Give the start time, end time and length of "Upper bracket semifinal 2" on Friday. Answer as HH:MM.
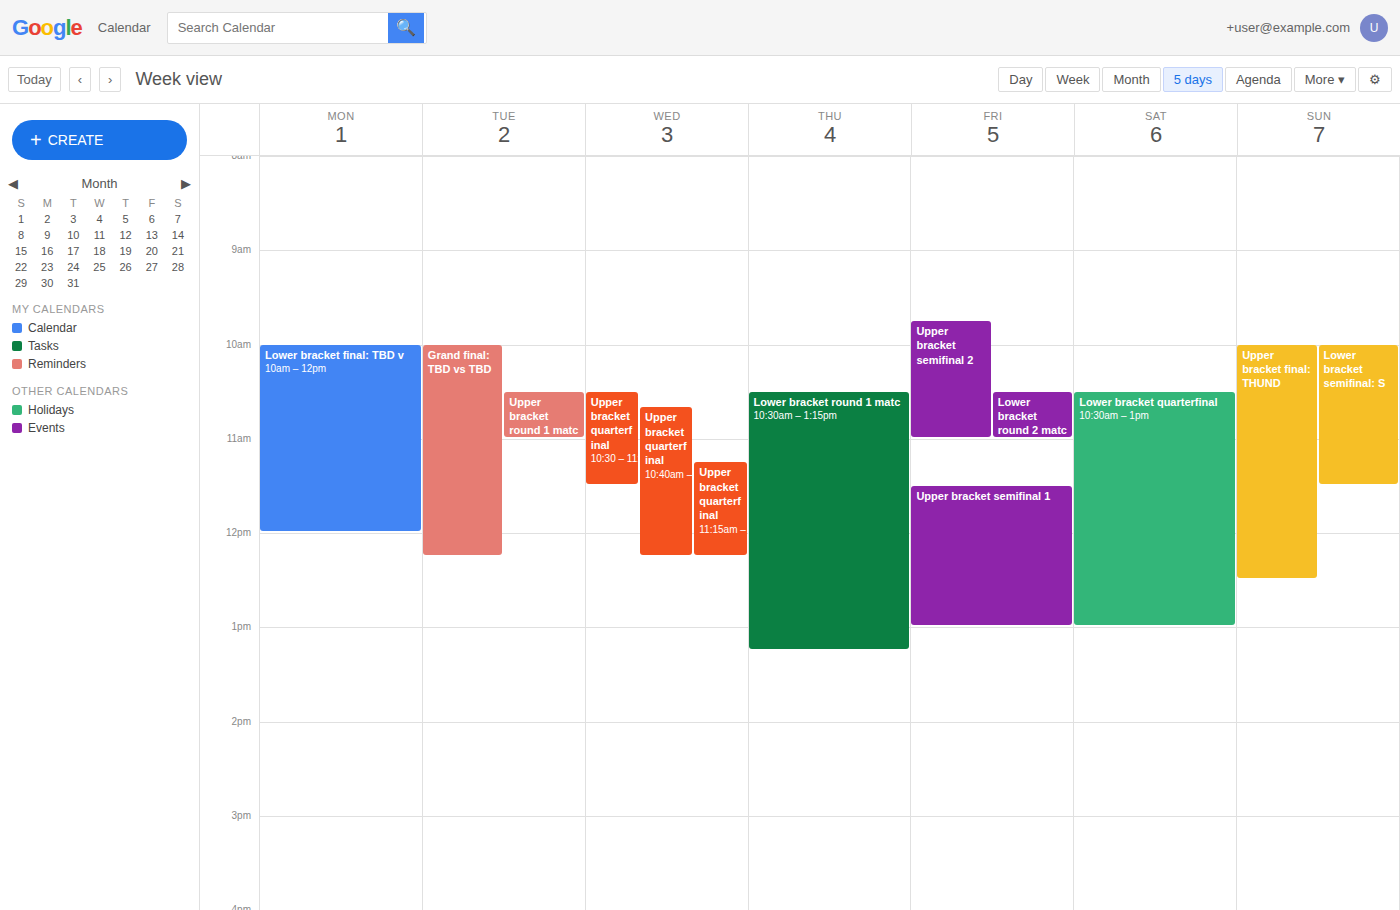
09:45 to 11:00, 1 hour 15 minutes